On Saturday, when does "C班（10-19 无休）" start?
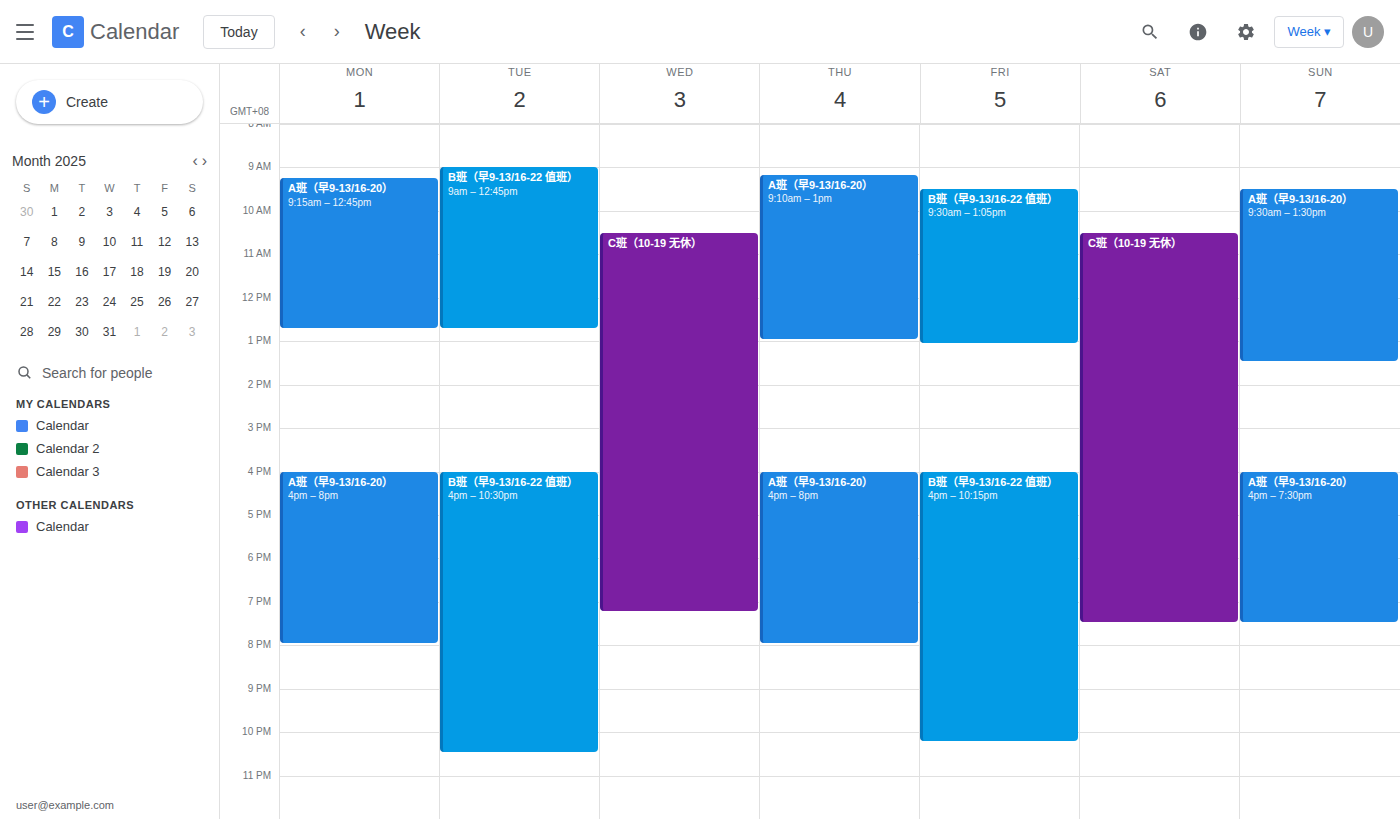
10:30 AM